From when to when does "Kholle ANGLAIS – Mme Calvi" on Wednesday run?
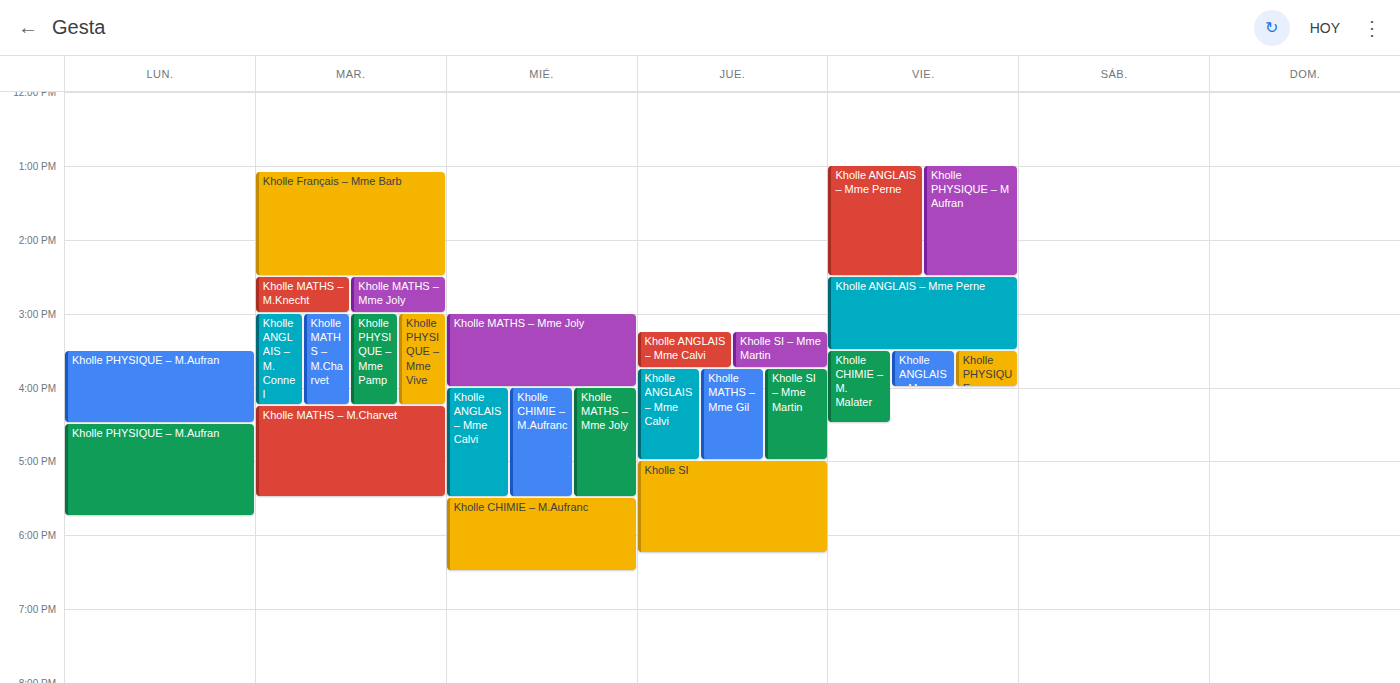
4:00 PM to 5:30 PM